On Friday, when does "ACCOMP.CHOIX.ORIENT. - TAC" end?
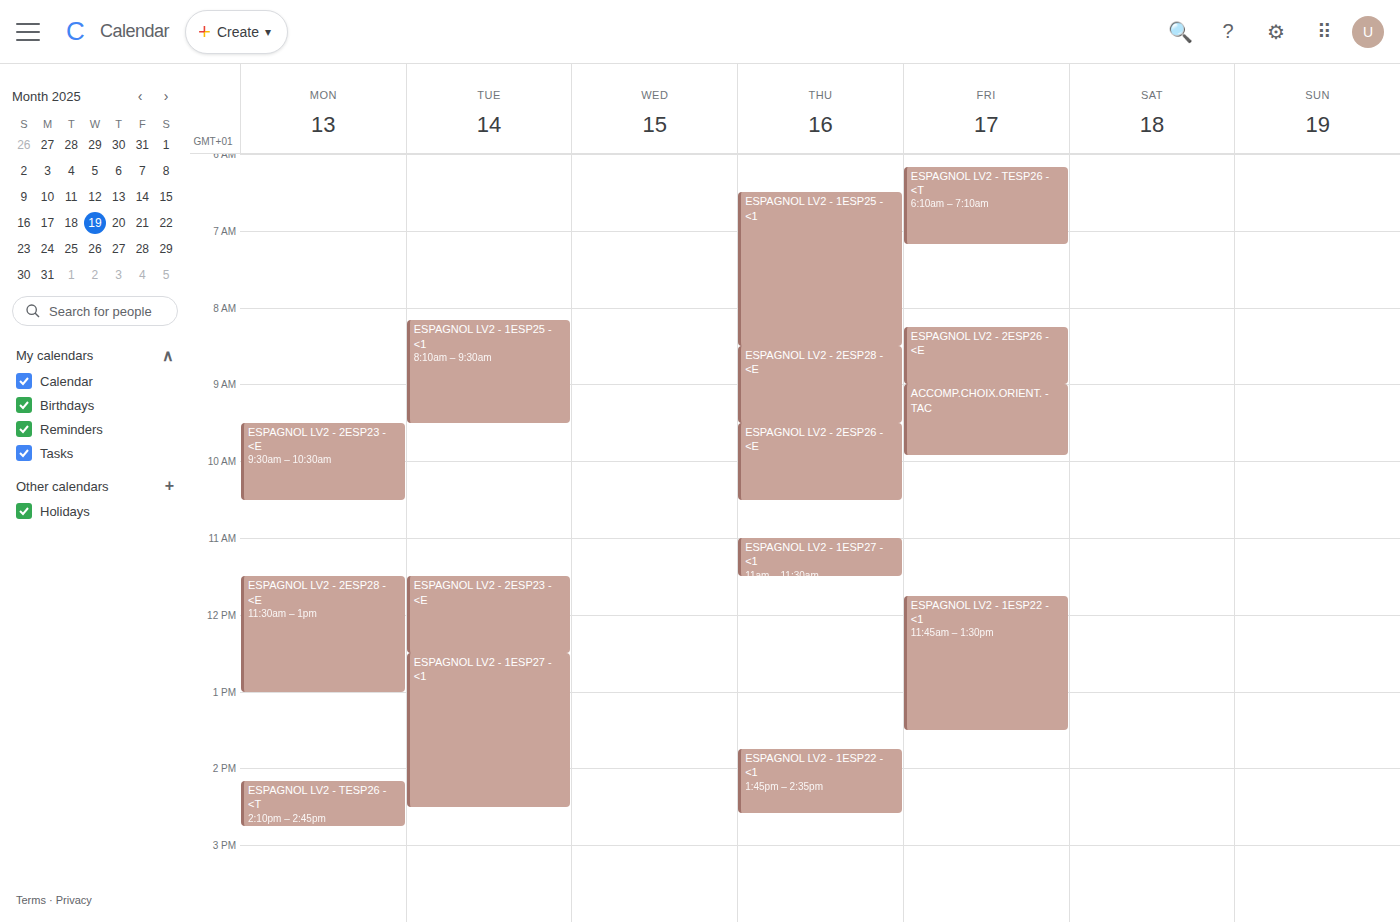
9:55 AM